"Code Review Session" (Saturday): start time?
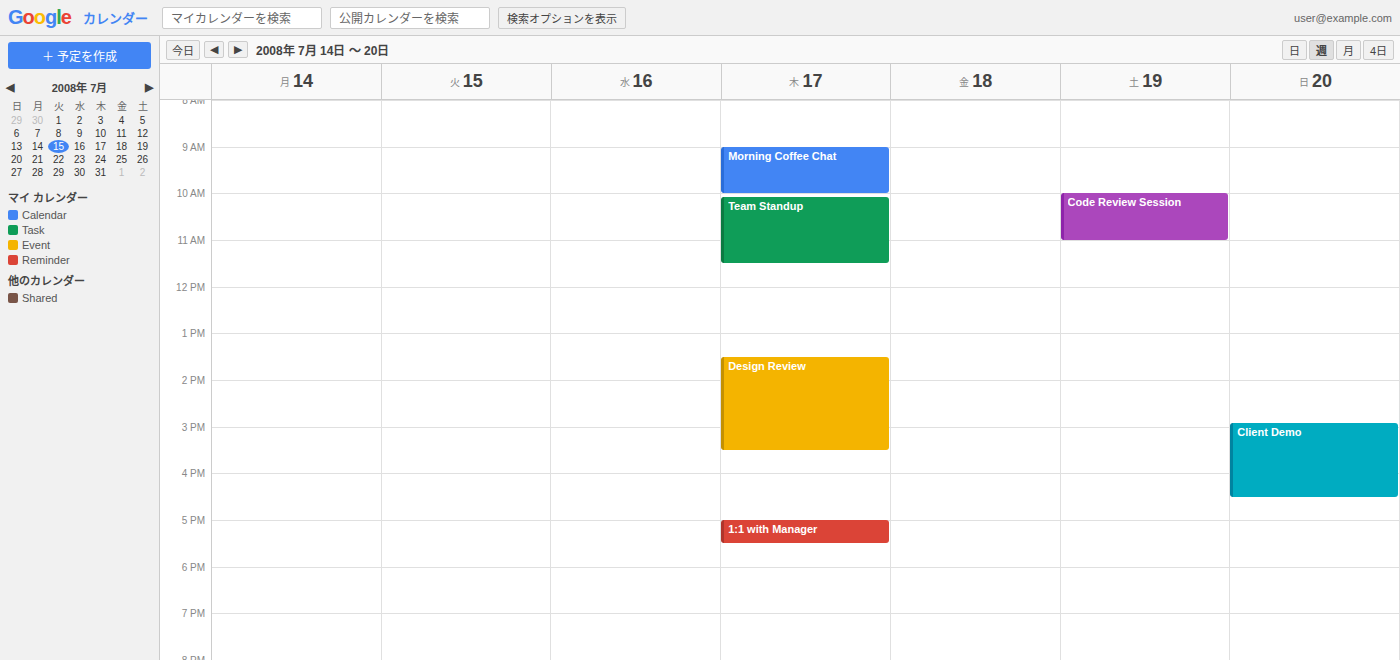
10:00 AM